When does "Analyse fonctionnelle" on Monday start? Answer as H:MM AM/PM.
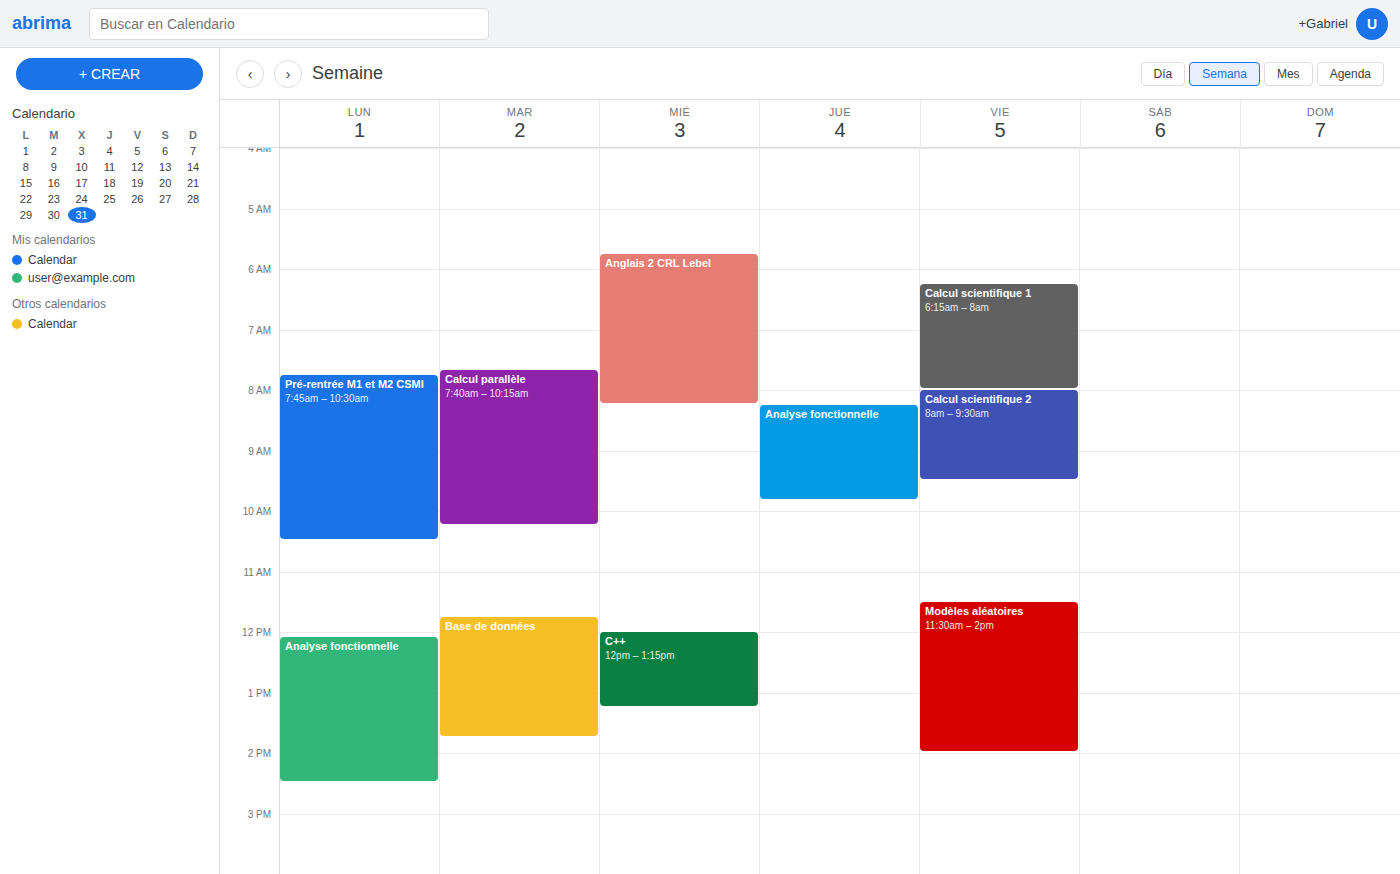
12:05 PM